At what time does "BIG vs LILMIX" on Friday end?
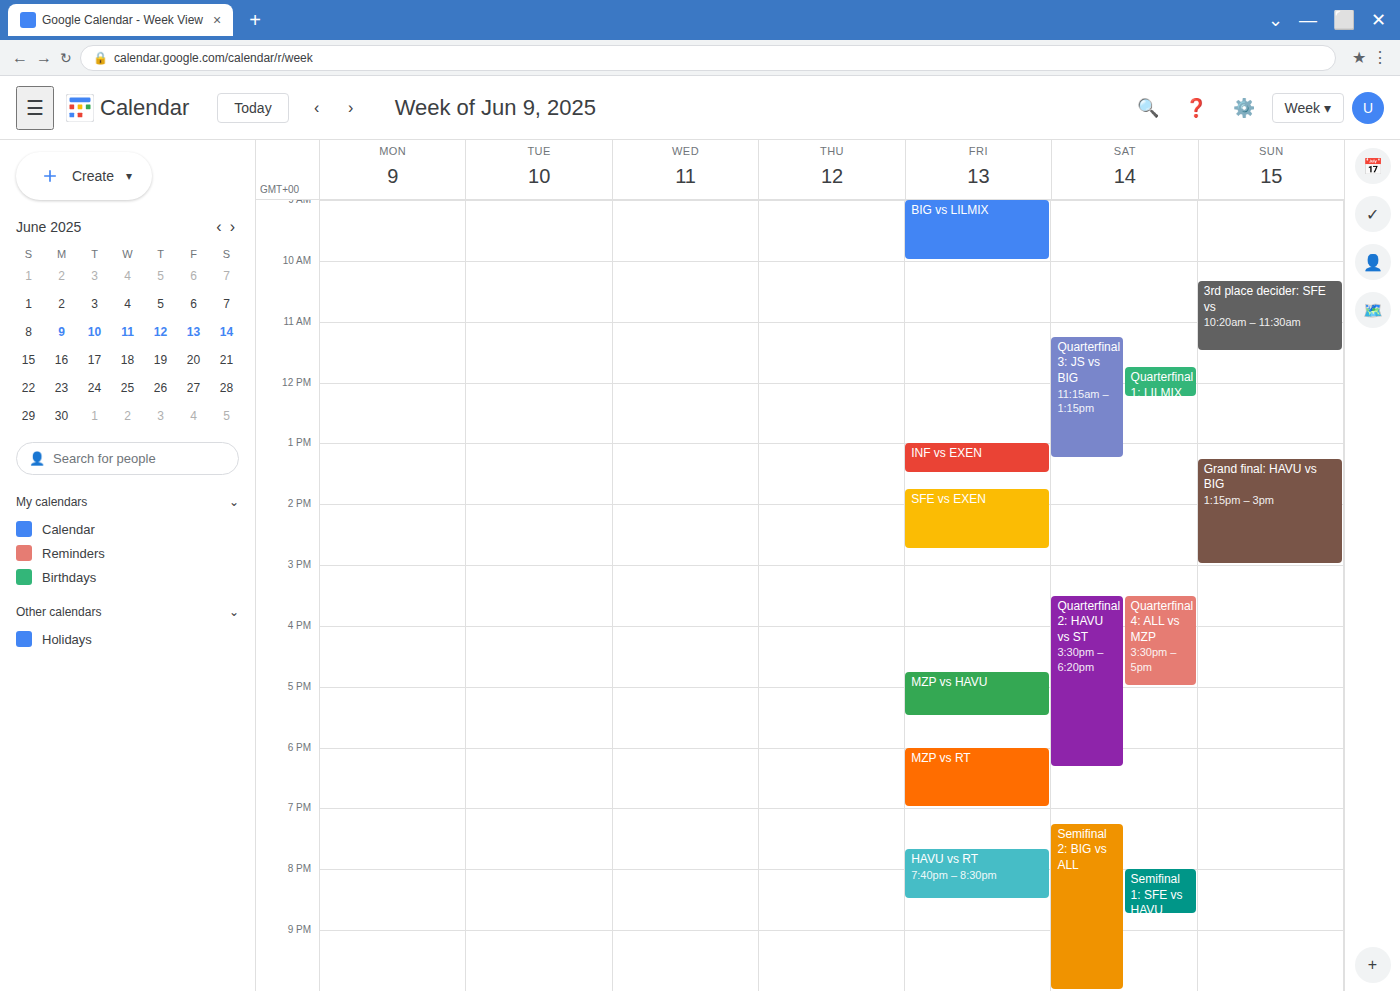
10:00 AM